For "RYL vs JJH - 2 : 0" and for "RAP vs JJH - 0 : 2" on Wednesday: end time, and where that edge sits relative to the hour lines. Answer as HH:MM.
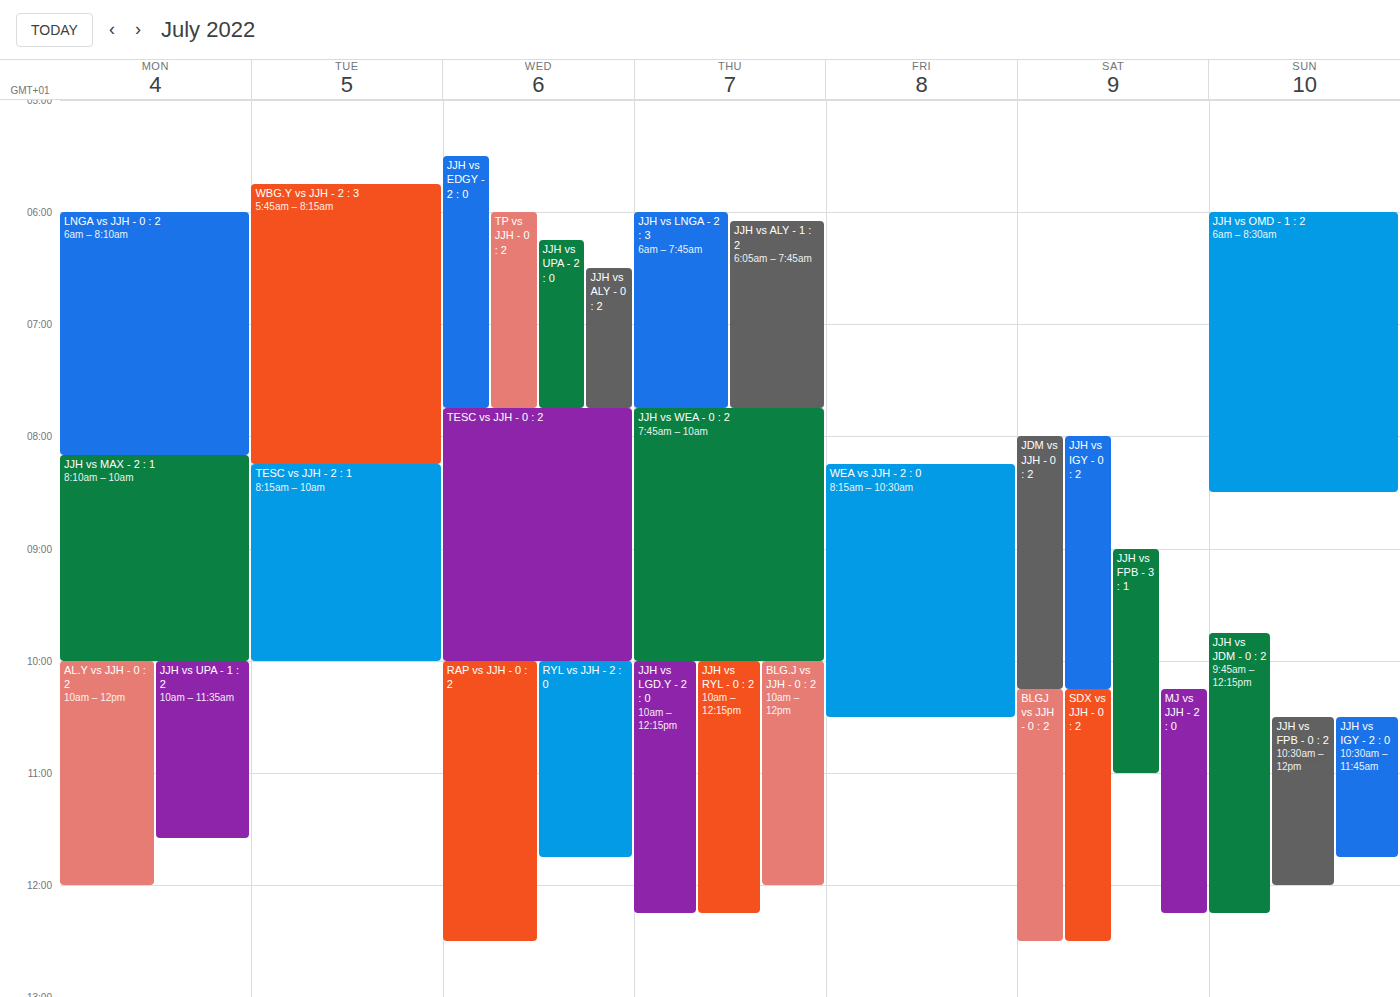
"RYL vs JJH - 2 : 0": 11:45, neither: three quarters of the way from the 11:00 line to the 12:00 line. "RAP vs JJH - 0 : 2": 12:30, halfway between the 12:00 and 13:00 lines.